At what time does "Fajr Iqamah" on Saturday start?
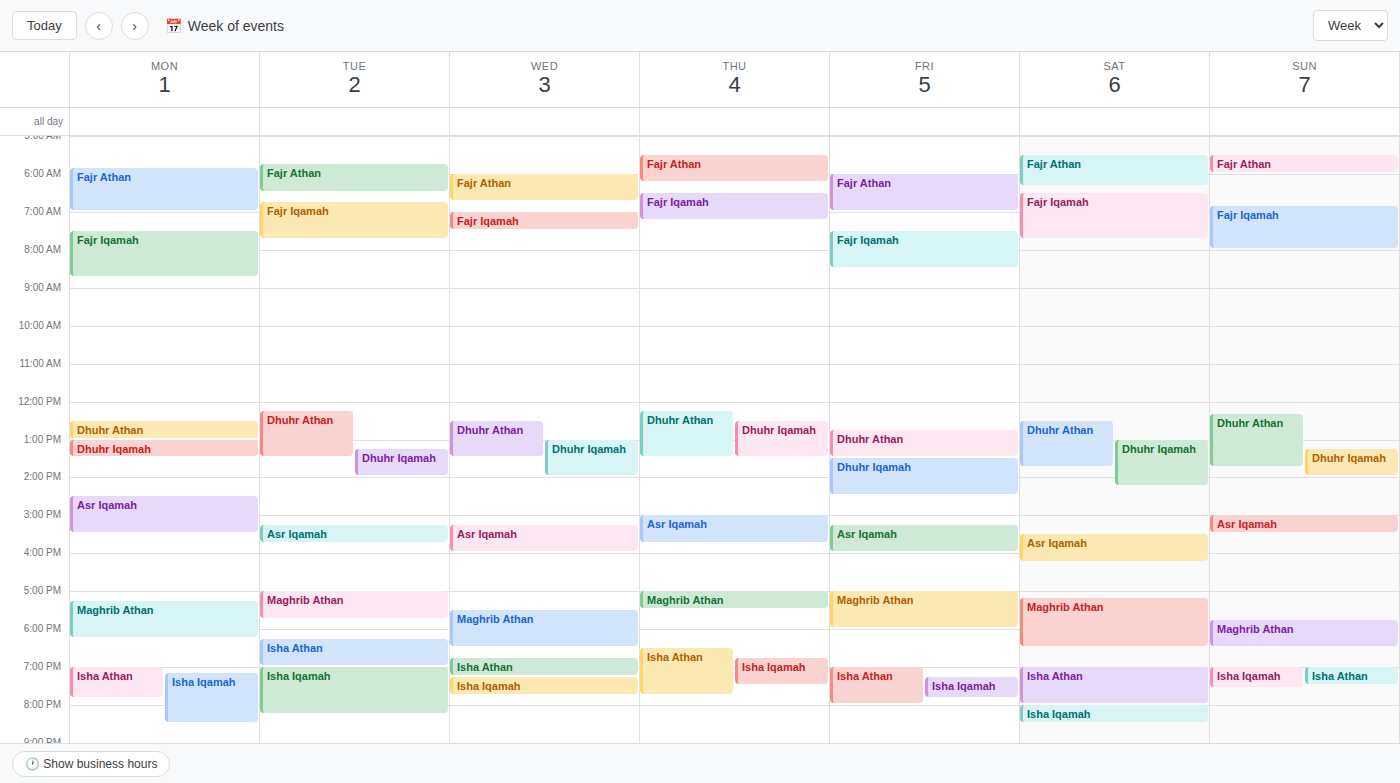
6:30 AM